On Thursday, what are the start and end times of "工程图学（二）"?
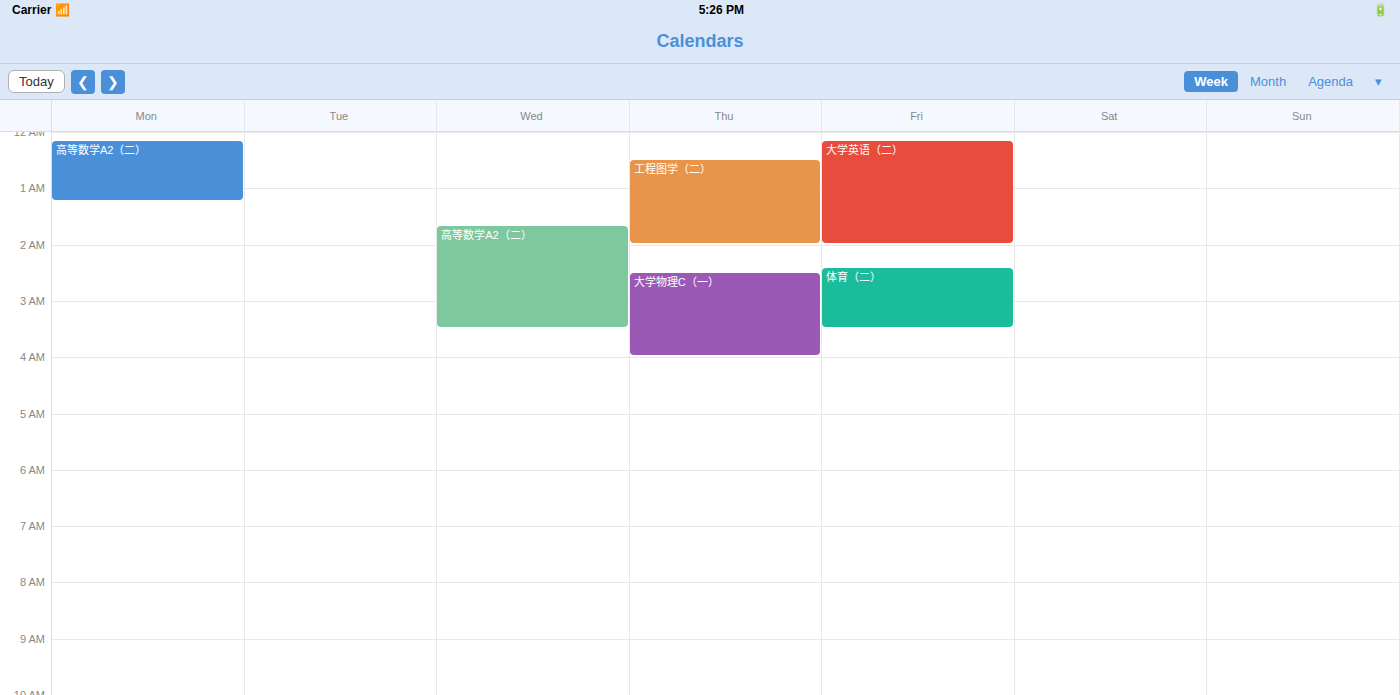
12:30 AM to 2:00 AM